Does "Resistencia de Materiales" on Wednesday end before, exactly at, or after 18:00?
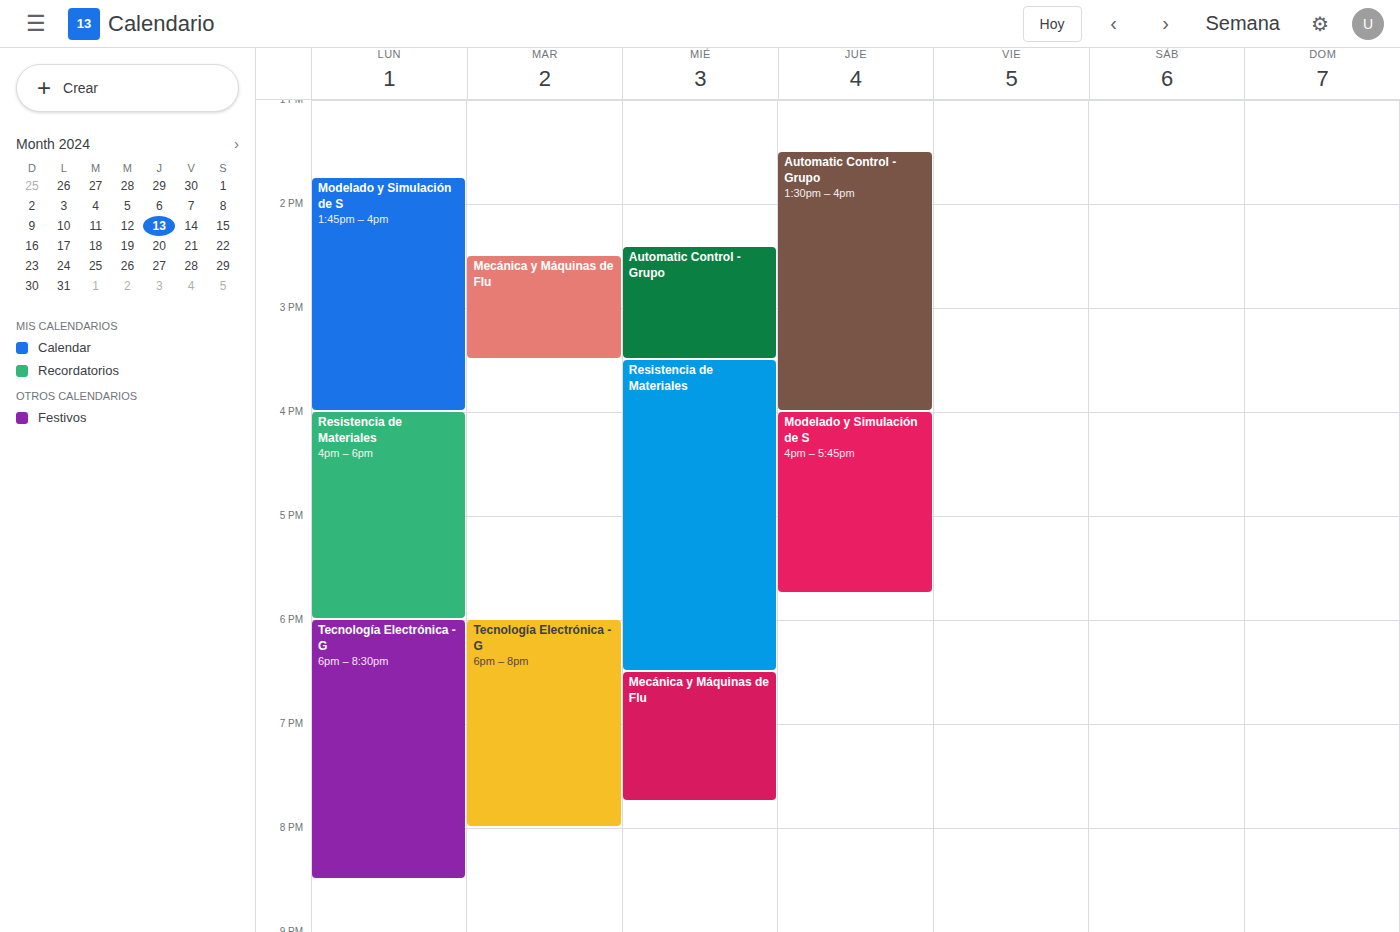
18:30 -- after 18:00, 30 minutes below the 18:00 line.